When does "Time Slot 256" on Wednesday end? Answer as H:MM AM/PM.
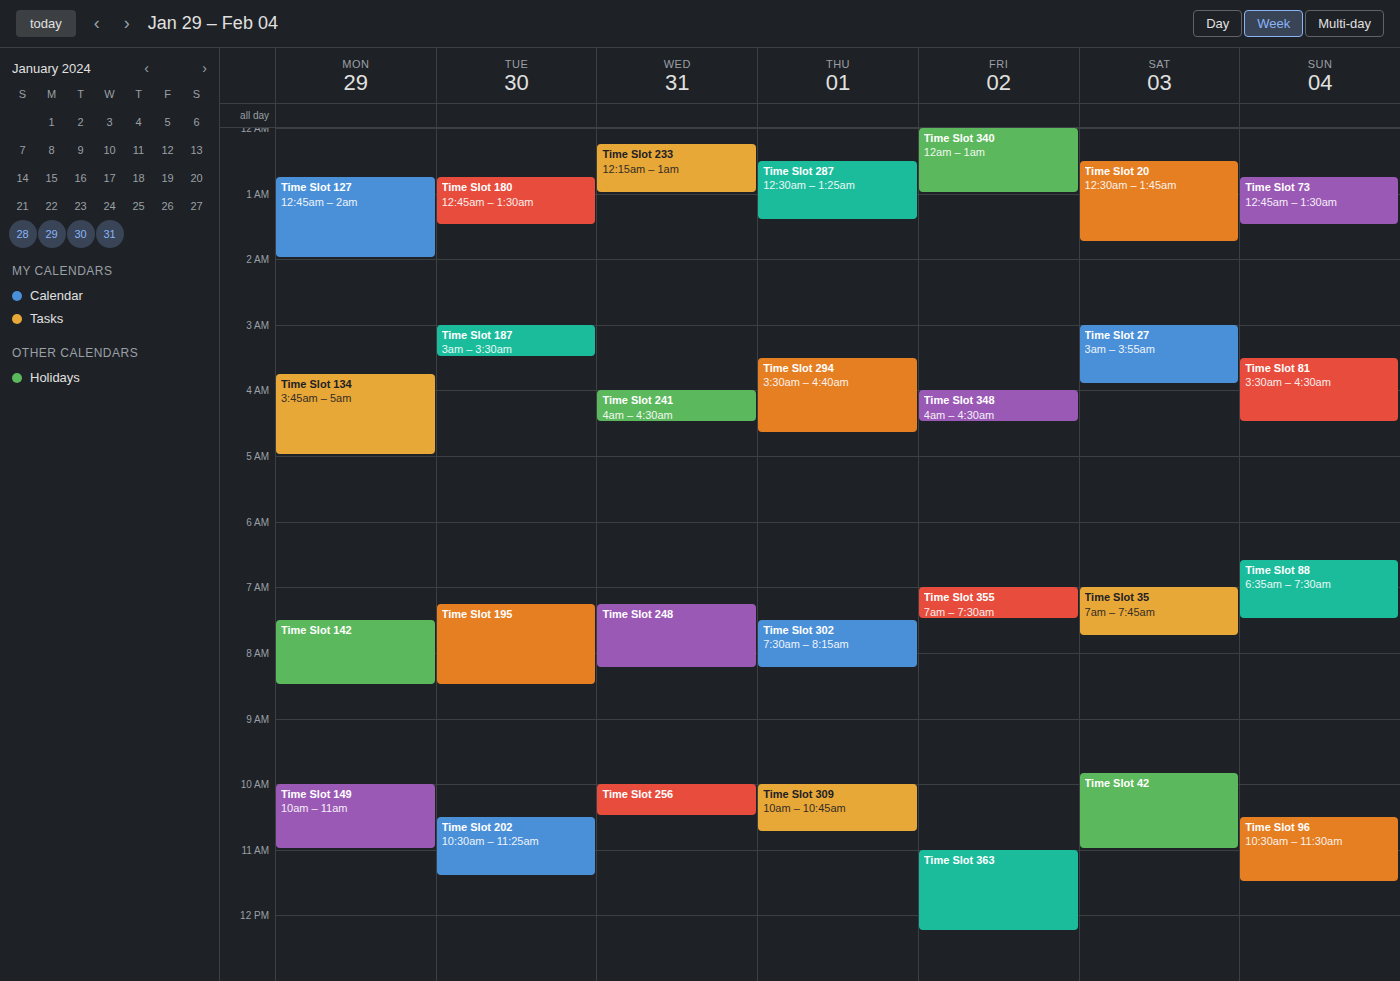
10:30 AM